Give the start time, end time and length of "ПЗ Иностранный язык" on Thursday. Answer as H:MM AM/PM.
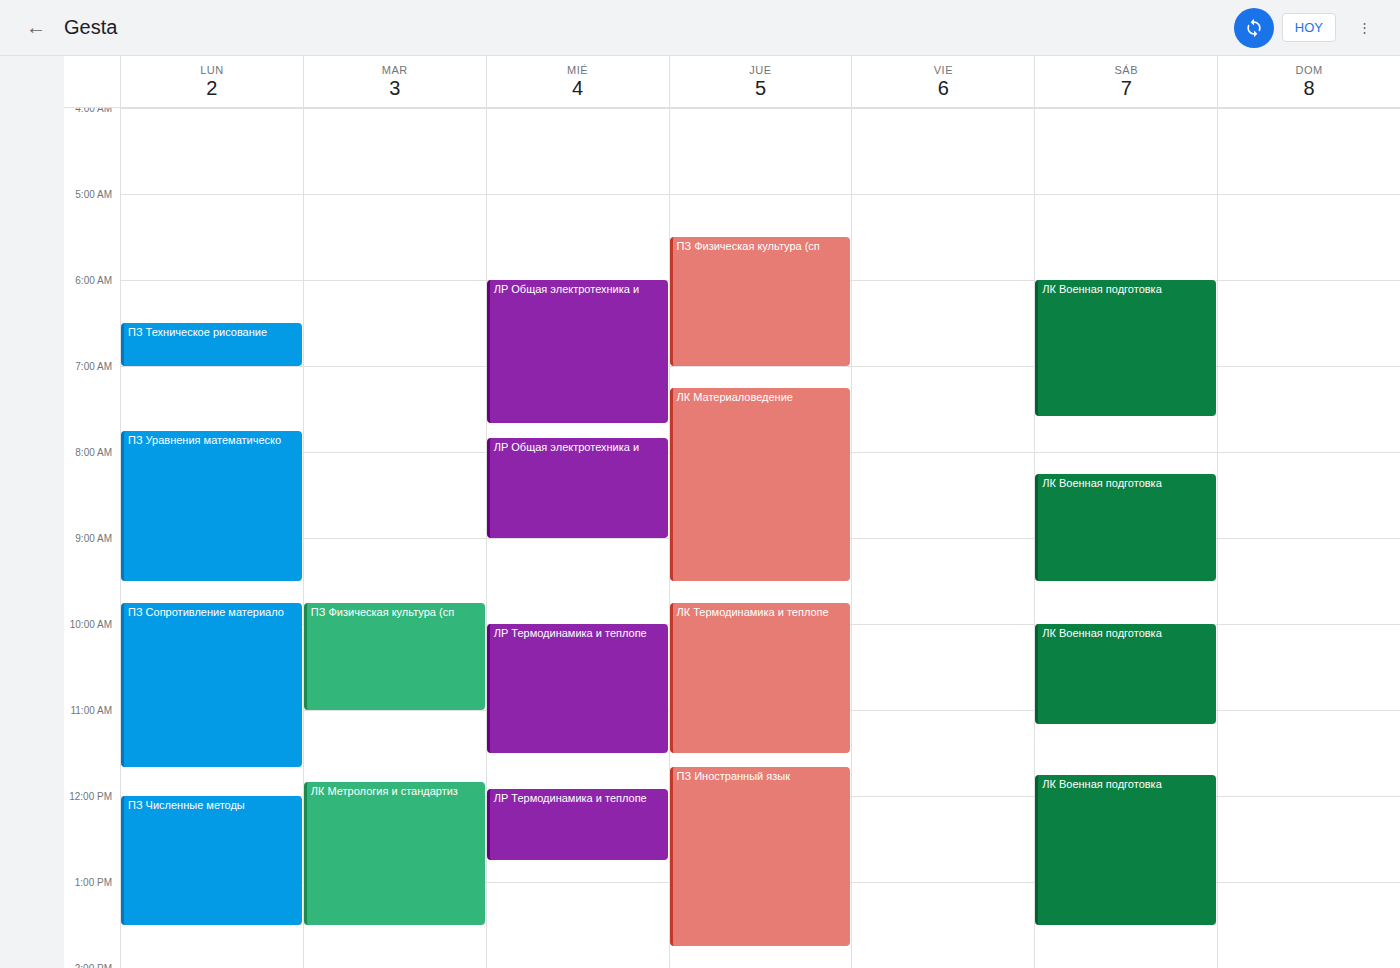
11:40 AM to 1:45 PM, 2 hours 5 minutes